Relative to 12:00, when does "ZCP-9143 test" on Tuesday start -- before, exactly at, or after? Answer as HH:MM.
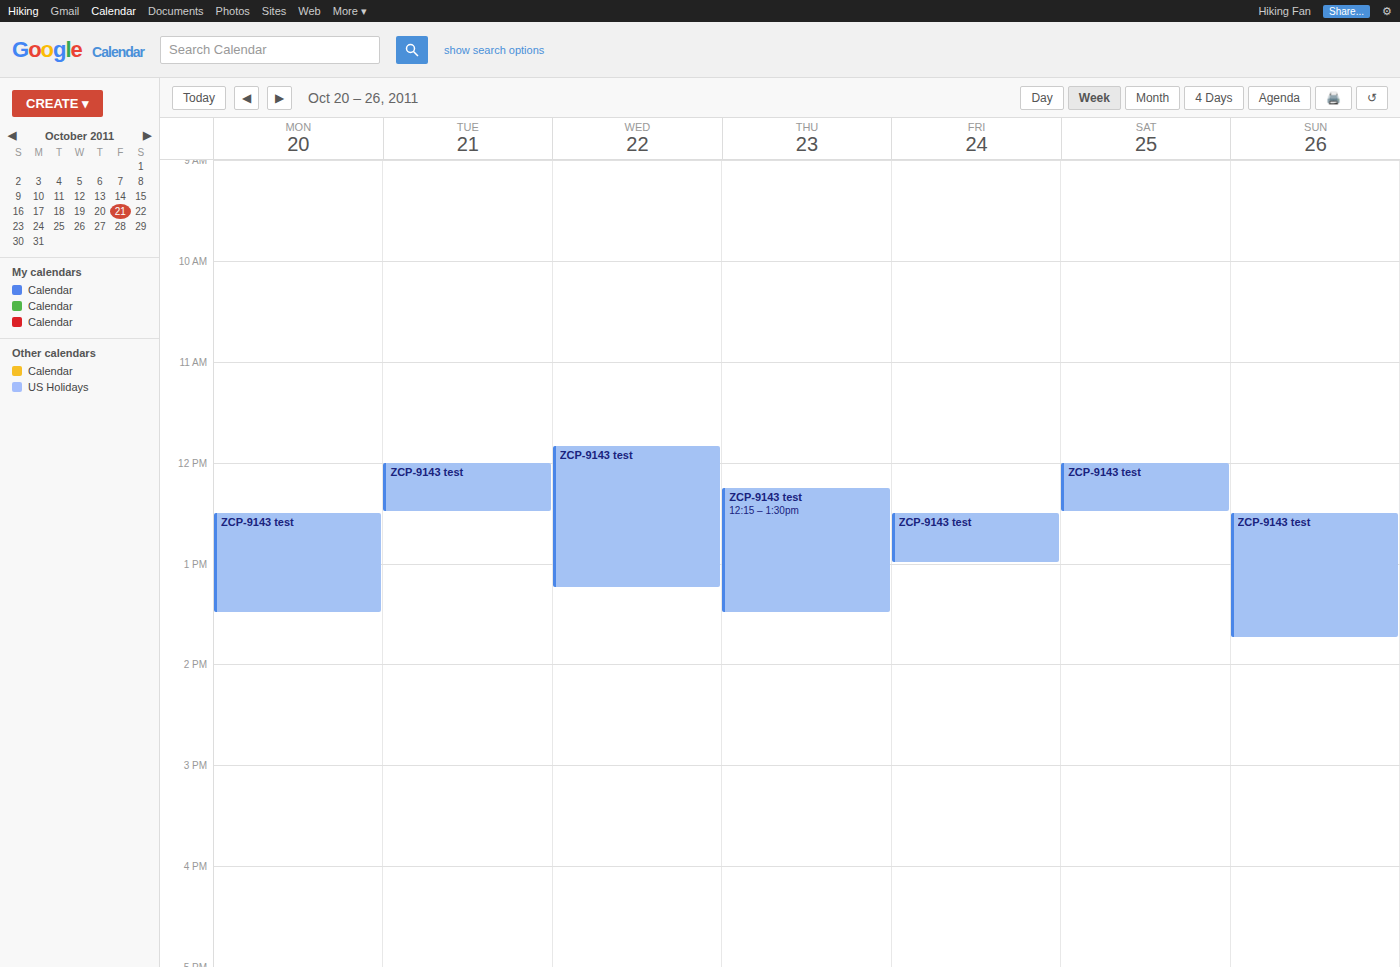
12:00 -- exactly at 12:00, on the 12:00 line.